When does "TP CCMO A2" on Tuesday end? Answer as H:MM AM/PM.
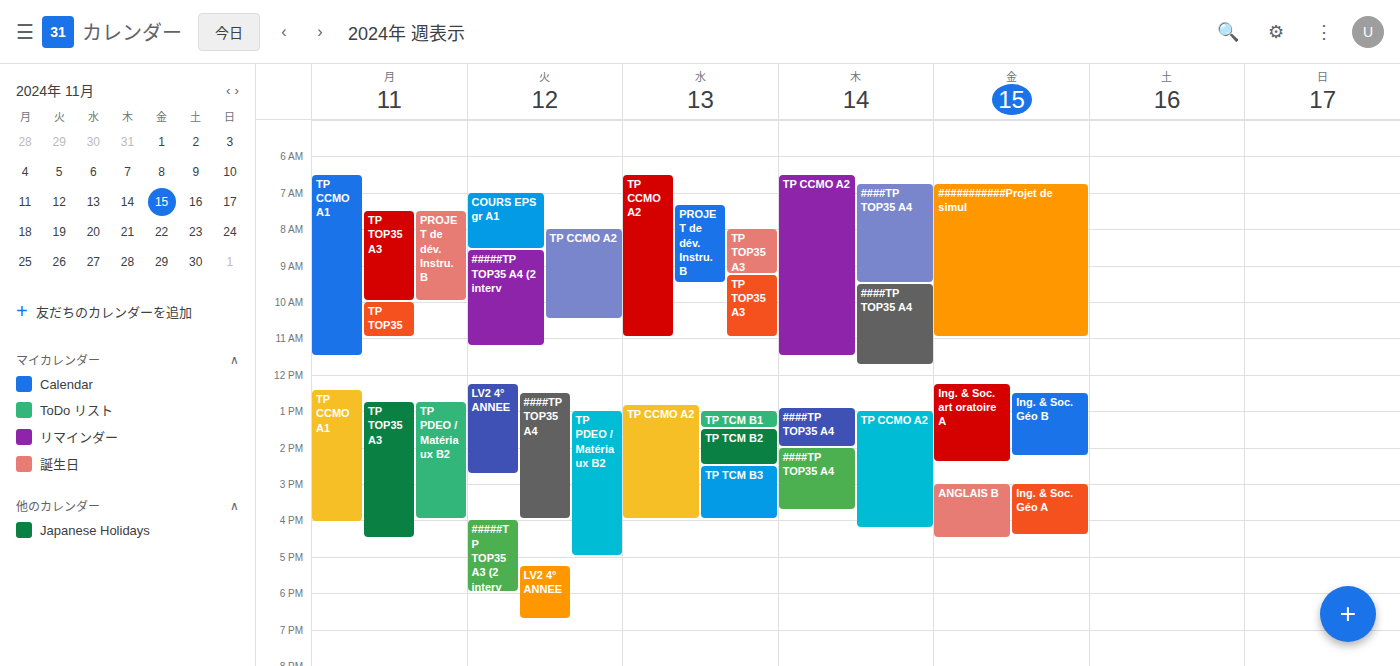
10:30 AM